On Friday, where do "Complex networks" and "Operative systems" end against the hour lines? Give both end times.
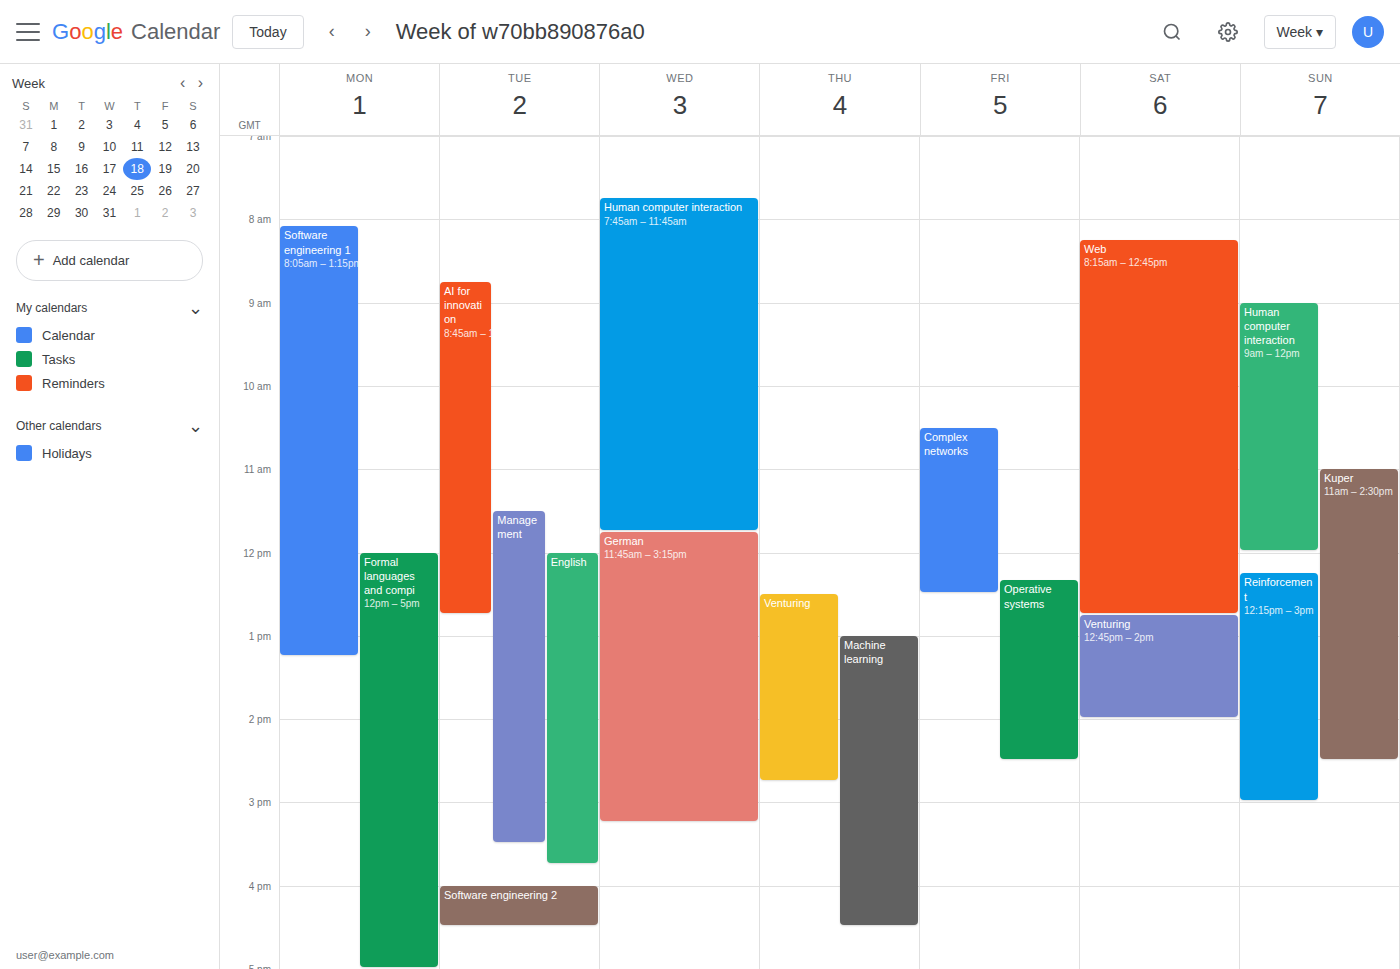
"Complex networks": 12:30, halfway between the 12:00 and 13:00 lines. "Operative systems": 14:30, halfway between the 14:00 and 15:00 lines.